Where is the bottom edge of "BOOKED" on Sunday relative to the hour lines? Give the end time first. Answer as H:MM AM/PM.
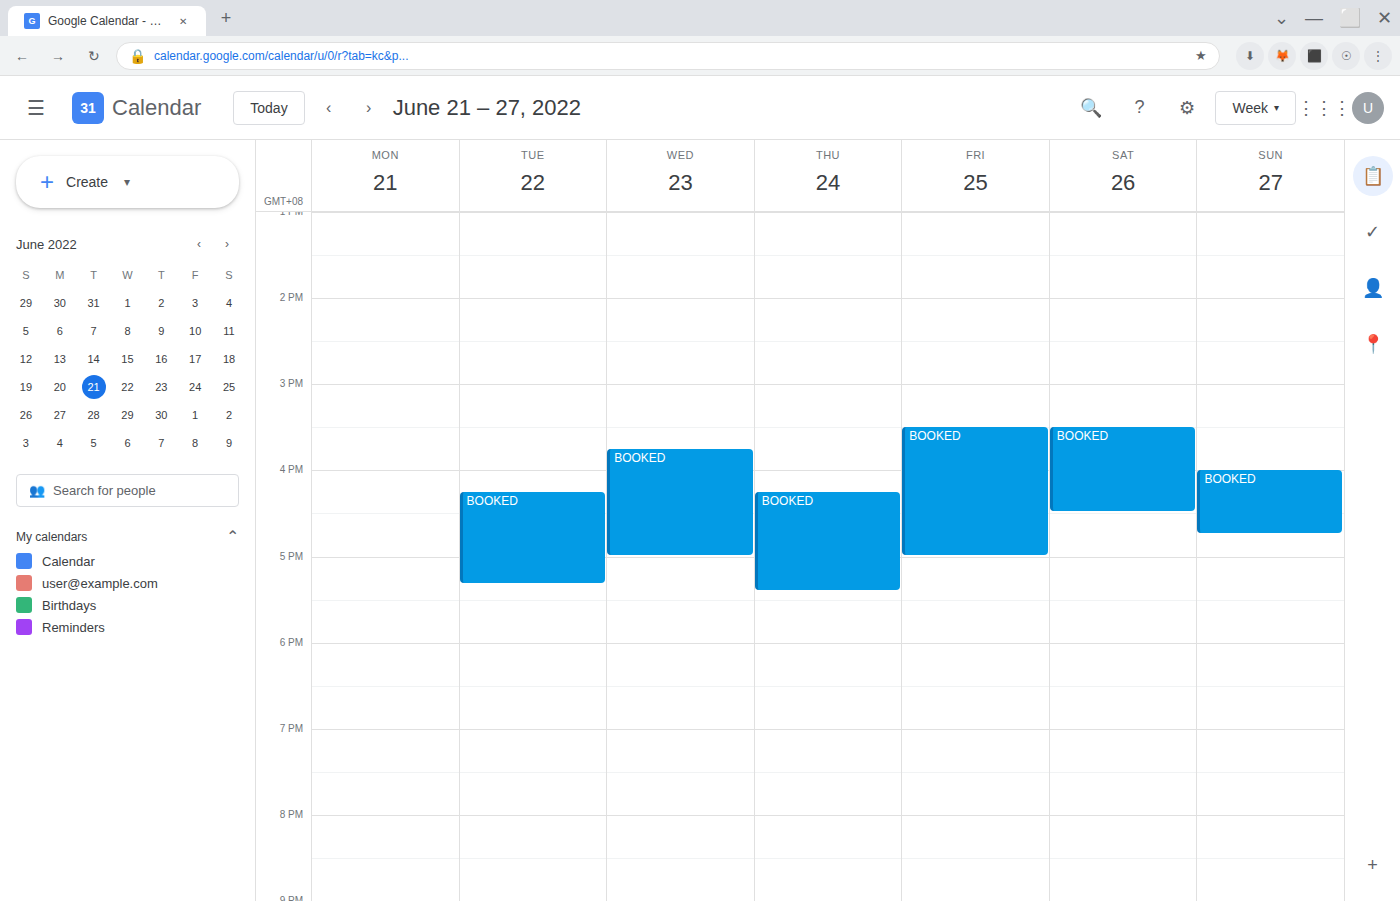
4:45 PM -- neither: three quarters of the way from the 4 PM line to the 5 PM line.